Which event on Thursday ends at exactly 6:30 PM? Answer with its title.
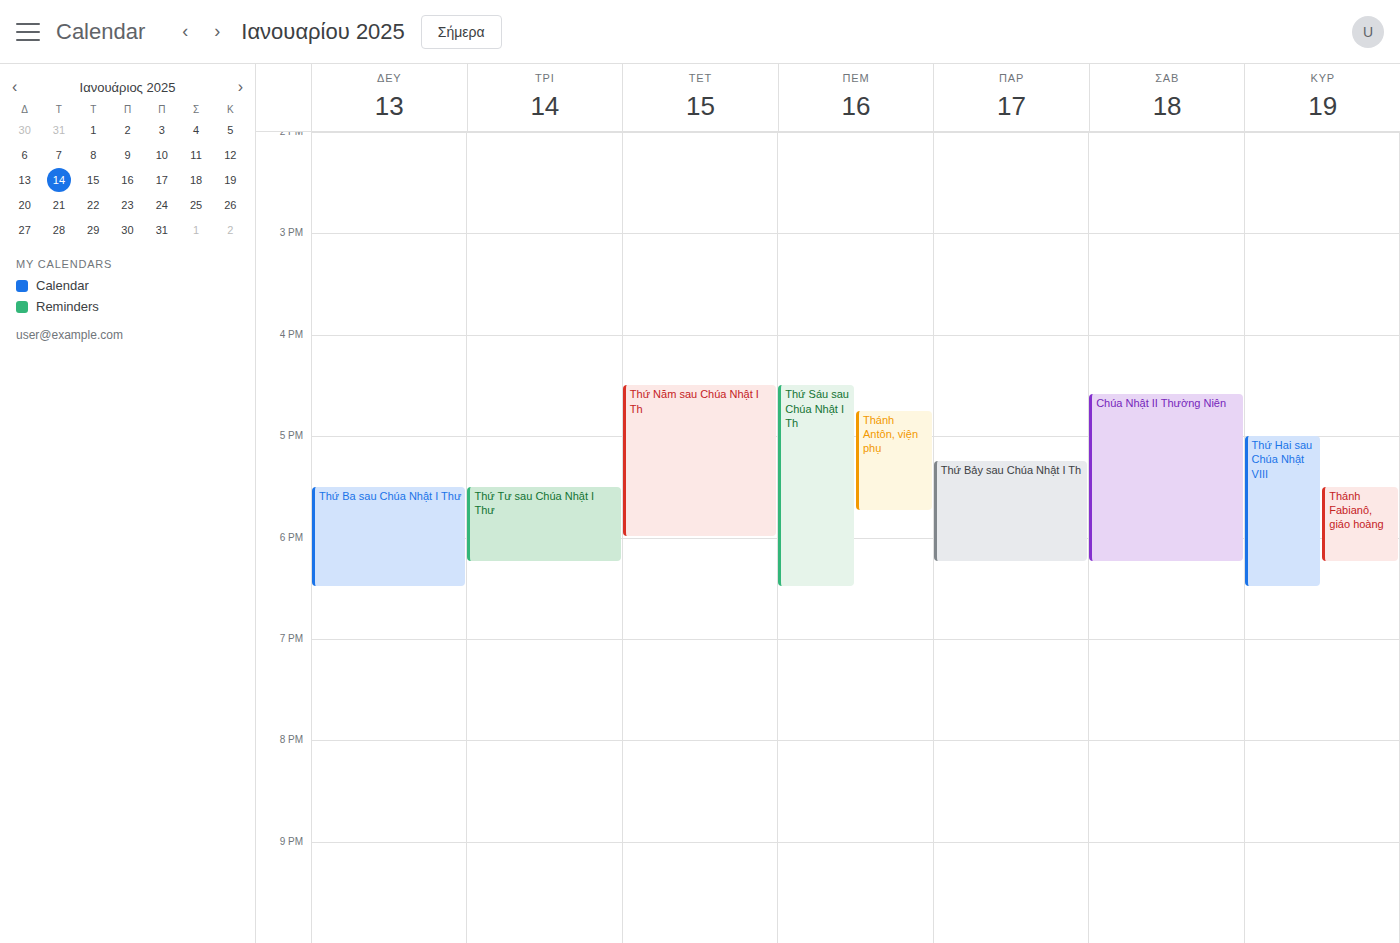
"Thứ Sáu sau Chúa Nhật I Th"